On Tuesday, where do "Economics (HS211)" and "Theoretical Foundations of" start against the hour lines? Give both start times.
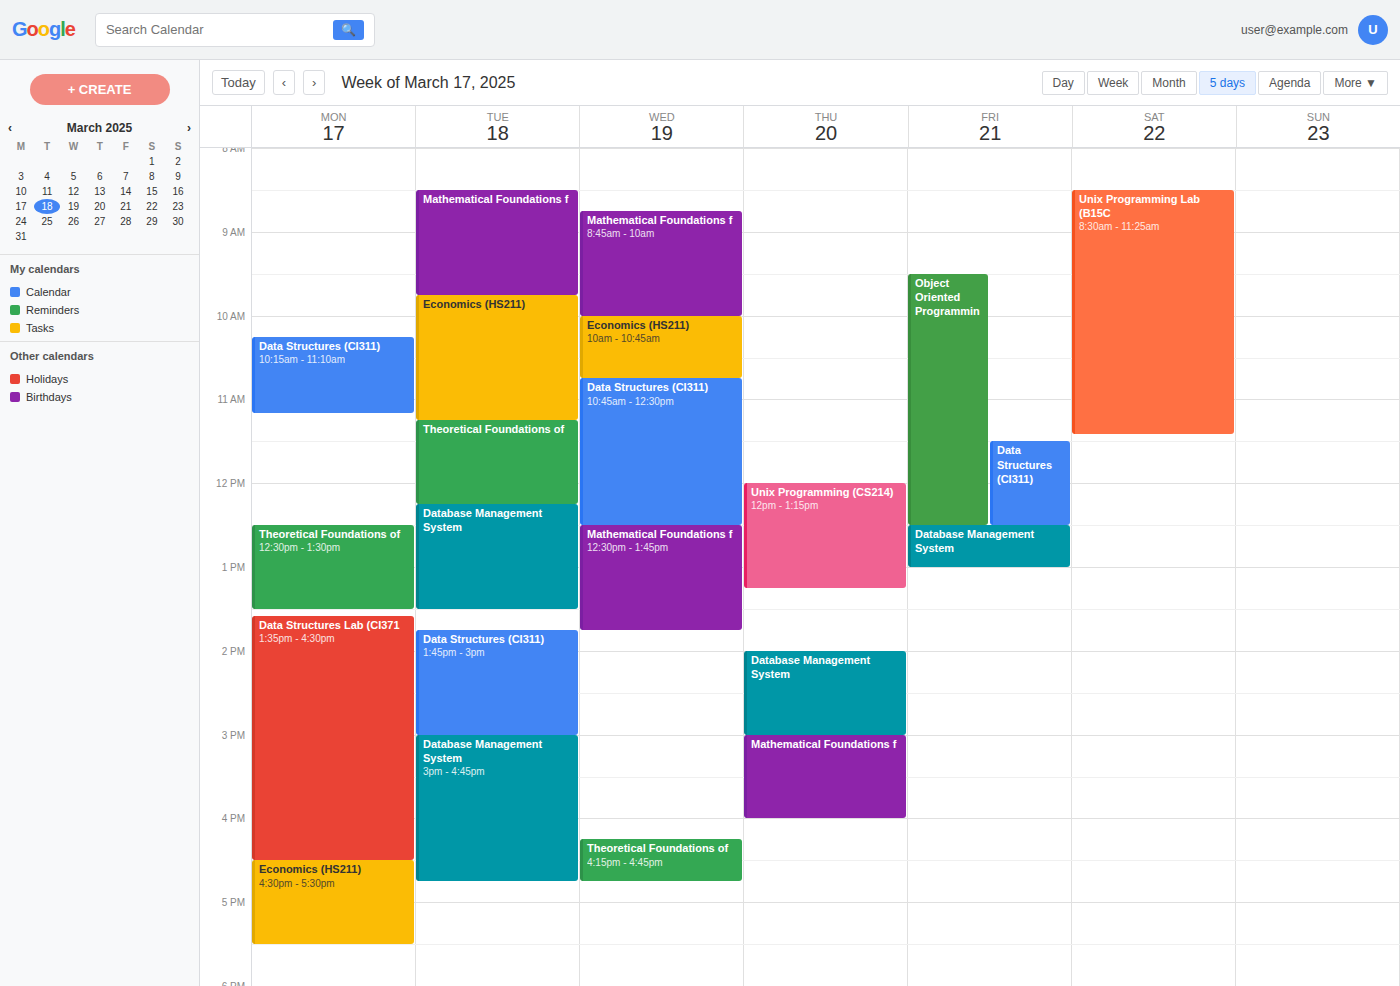
"Economics (HS211)": 9:45 AM, neither: three quarters of the way from the 9 AM line to the 10 AM line. "Theoretical Foundations of": 11:15 AM, neither: a quarter of the way from the 11 AM line to the 12 PM line.